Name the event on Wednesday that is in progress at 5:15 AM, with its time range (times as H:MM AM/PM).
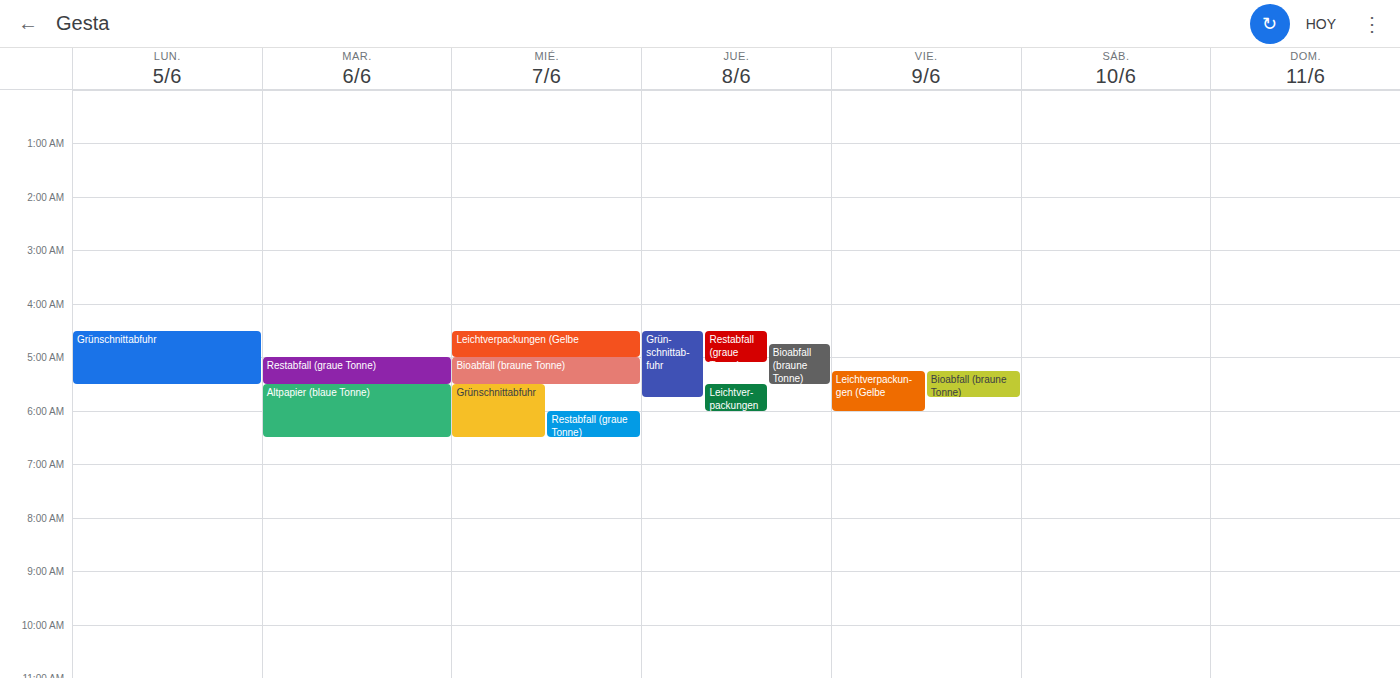
"Bioabfall (braune Tonne)", 5:00 AM to 5:30 AM